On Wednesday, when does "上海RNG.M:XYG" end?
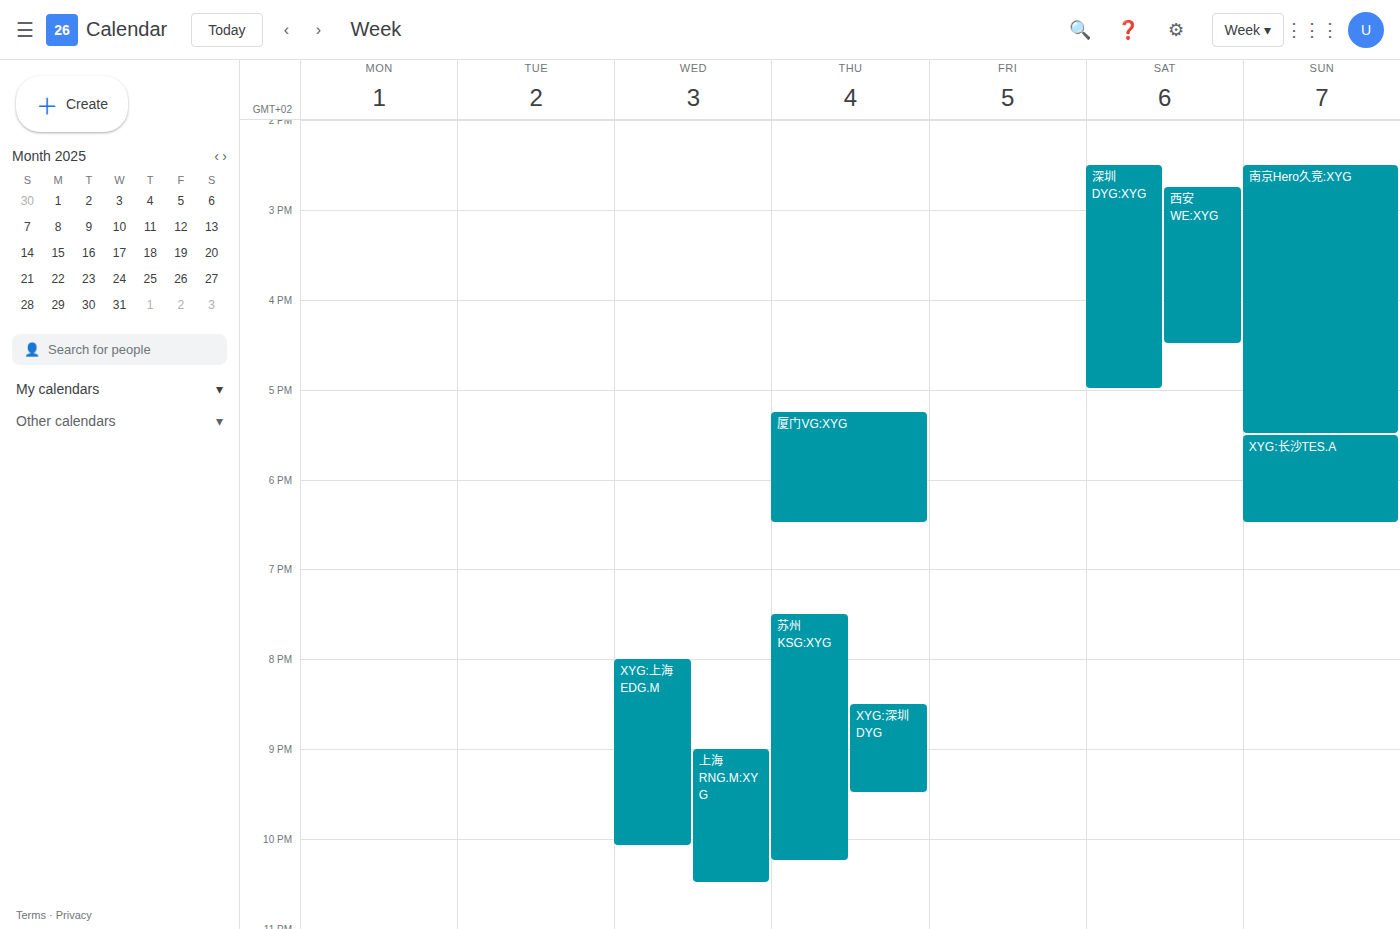
22:30